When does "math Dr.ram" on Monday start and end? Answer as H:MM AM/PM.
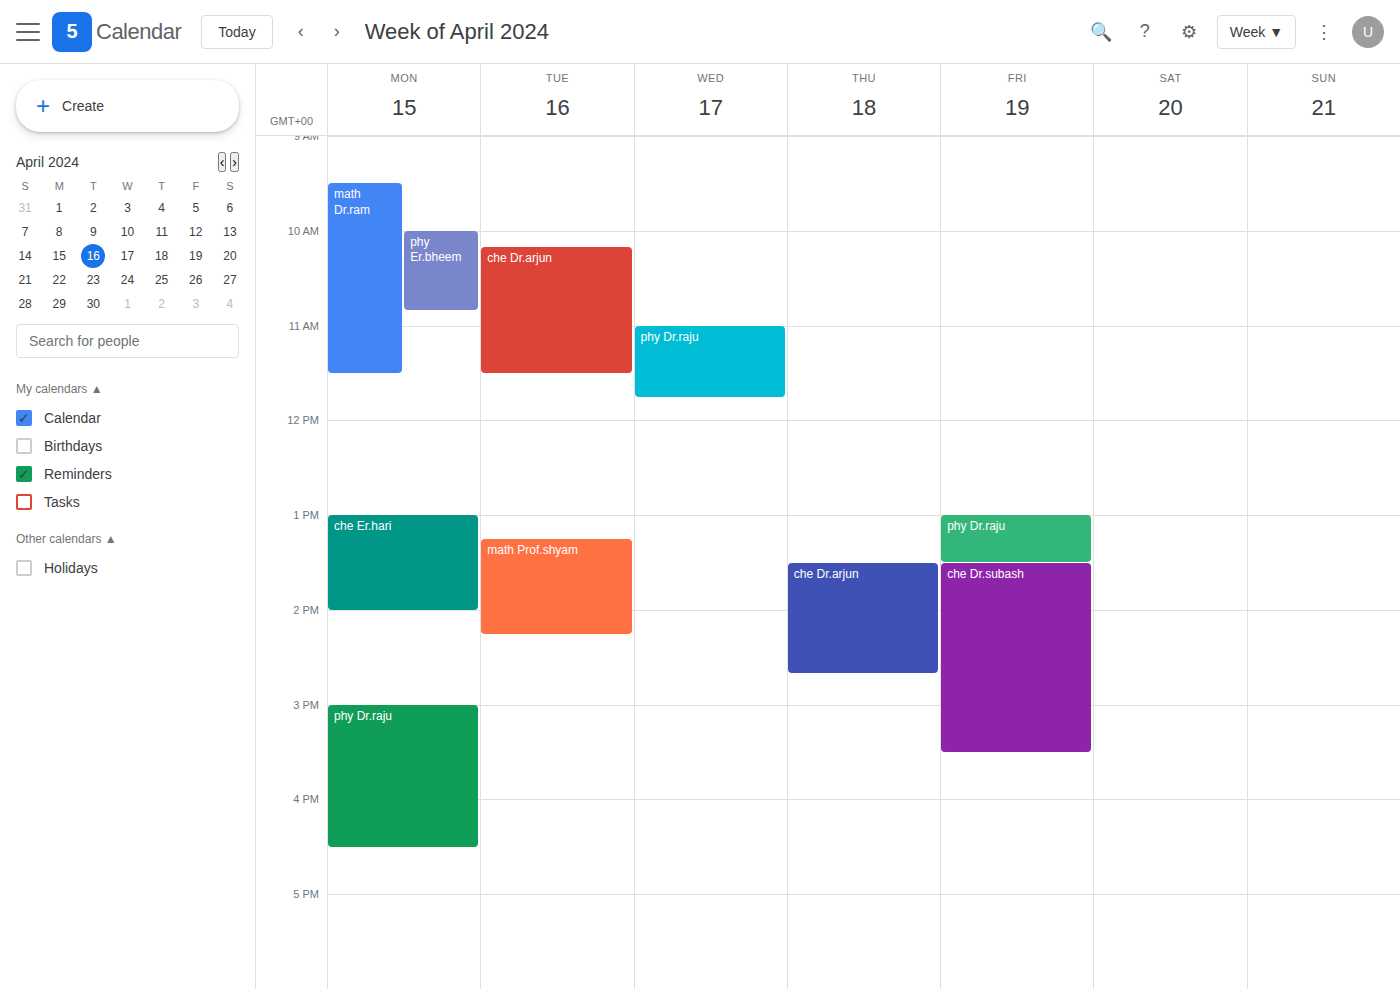
9:30 AM to 11:30 AM